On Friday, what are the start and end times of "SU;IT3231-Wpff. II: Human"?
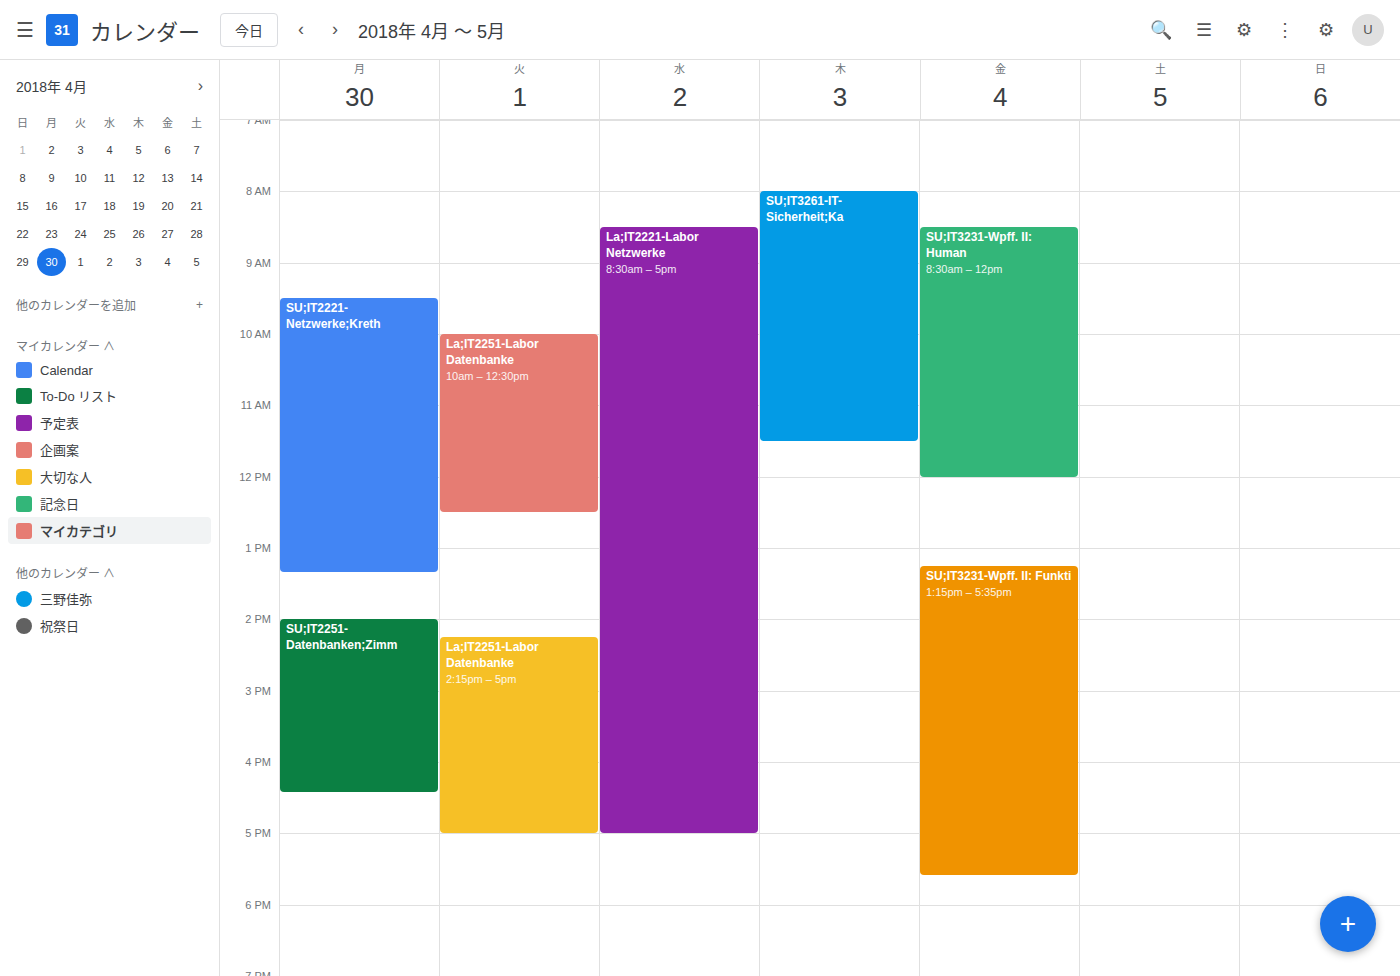
08:30 to 12:00